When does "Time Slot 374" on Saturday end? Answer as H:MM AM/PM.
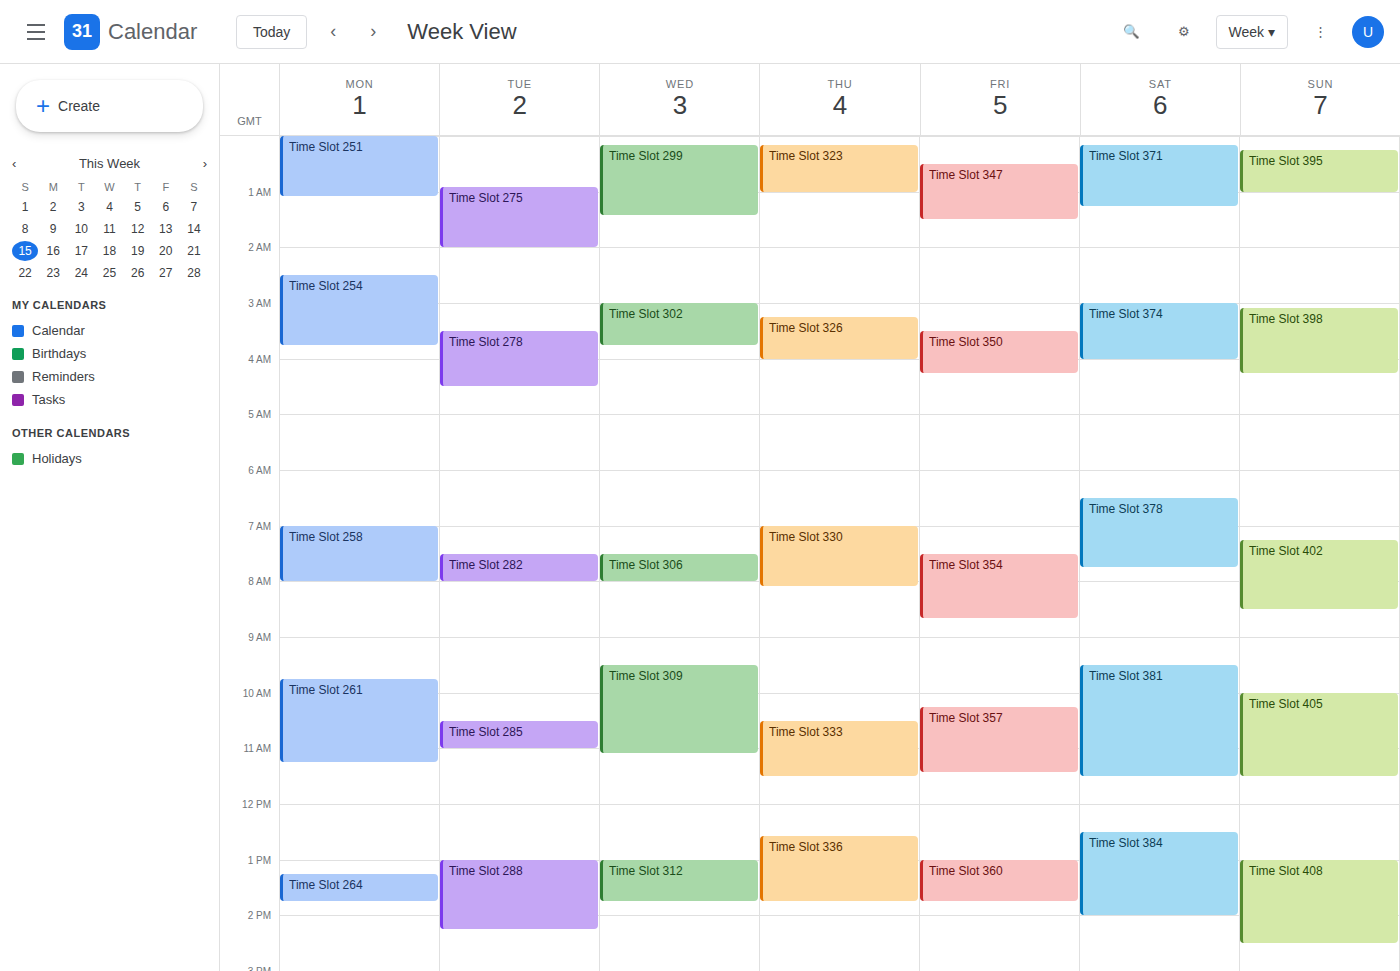
4:00 AM